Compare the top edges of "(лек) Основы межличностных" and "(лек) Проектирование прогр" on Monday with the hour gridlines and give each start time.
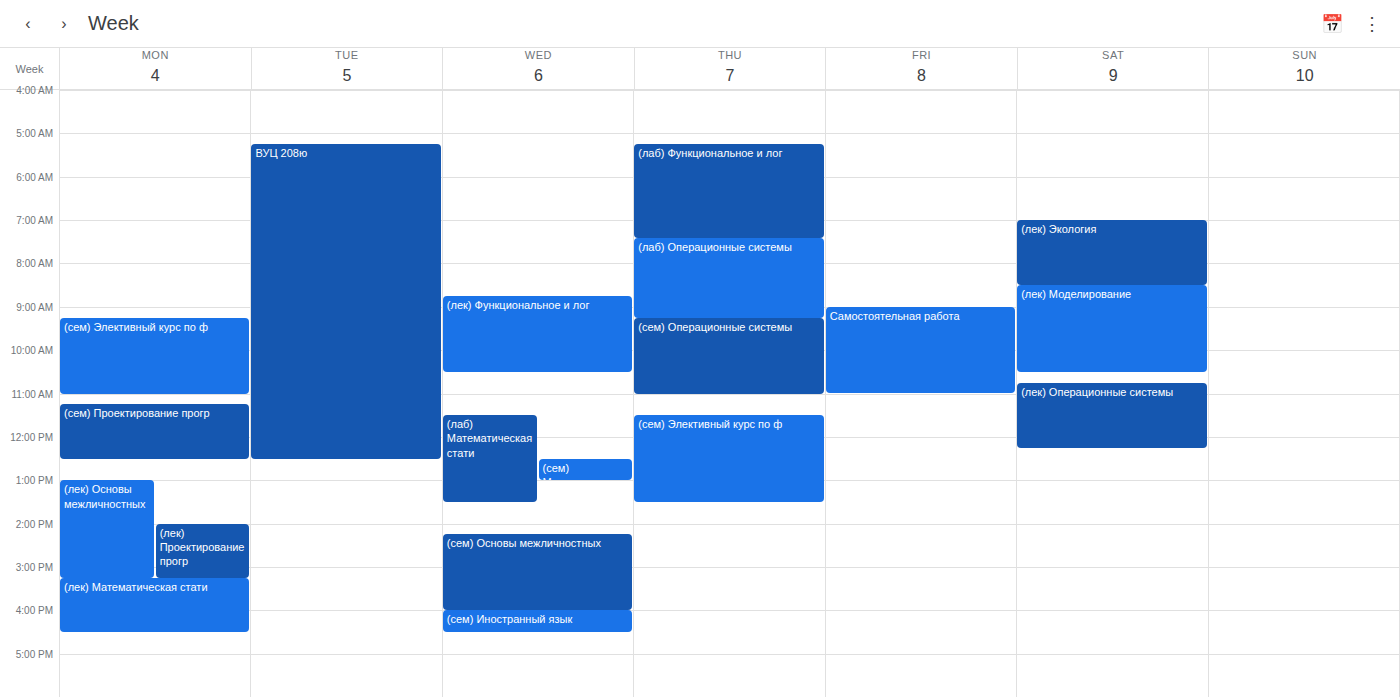
"(лек) Основы межличностных": 1:00 PM, exactly on the 1 PM line. "(лек) Проектирование прогр": 2:00 PM, exactly on the 2 PM line.